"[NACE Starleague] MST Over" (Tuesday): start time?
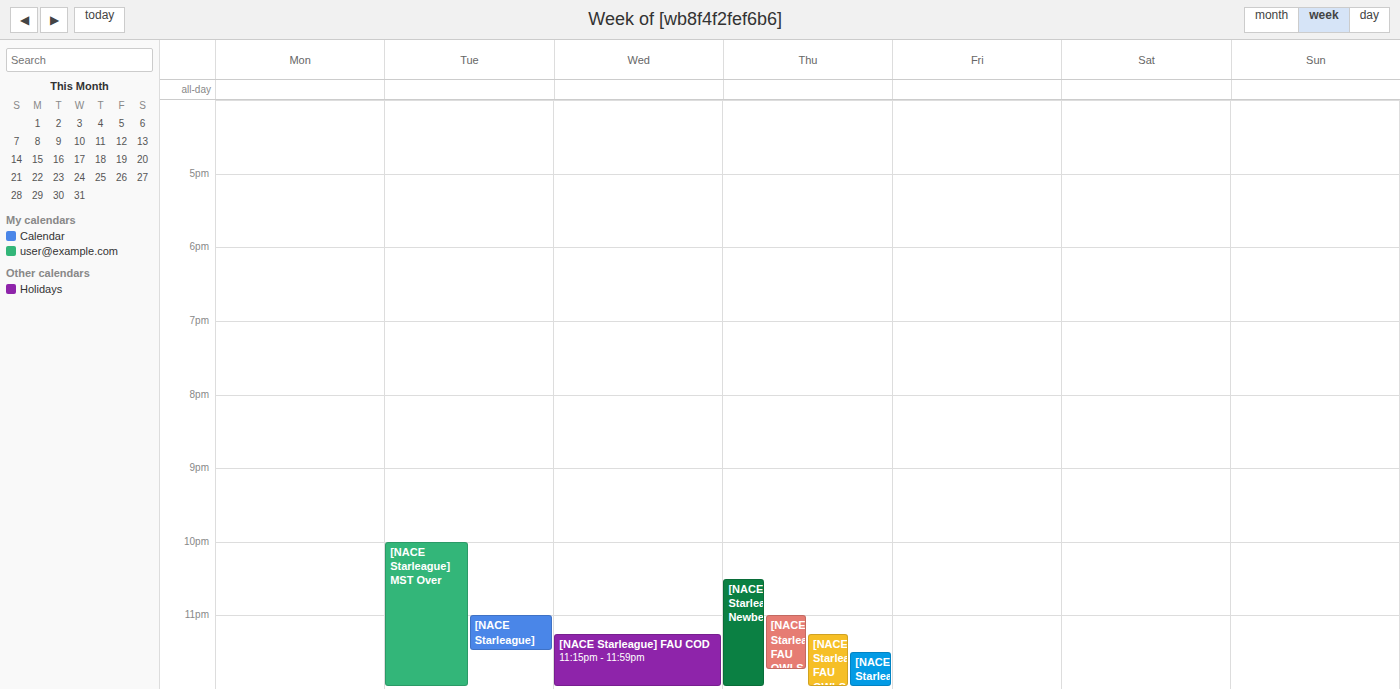
10:00 PM